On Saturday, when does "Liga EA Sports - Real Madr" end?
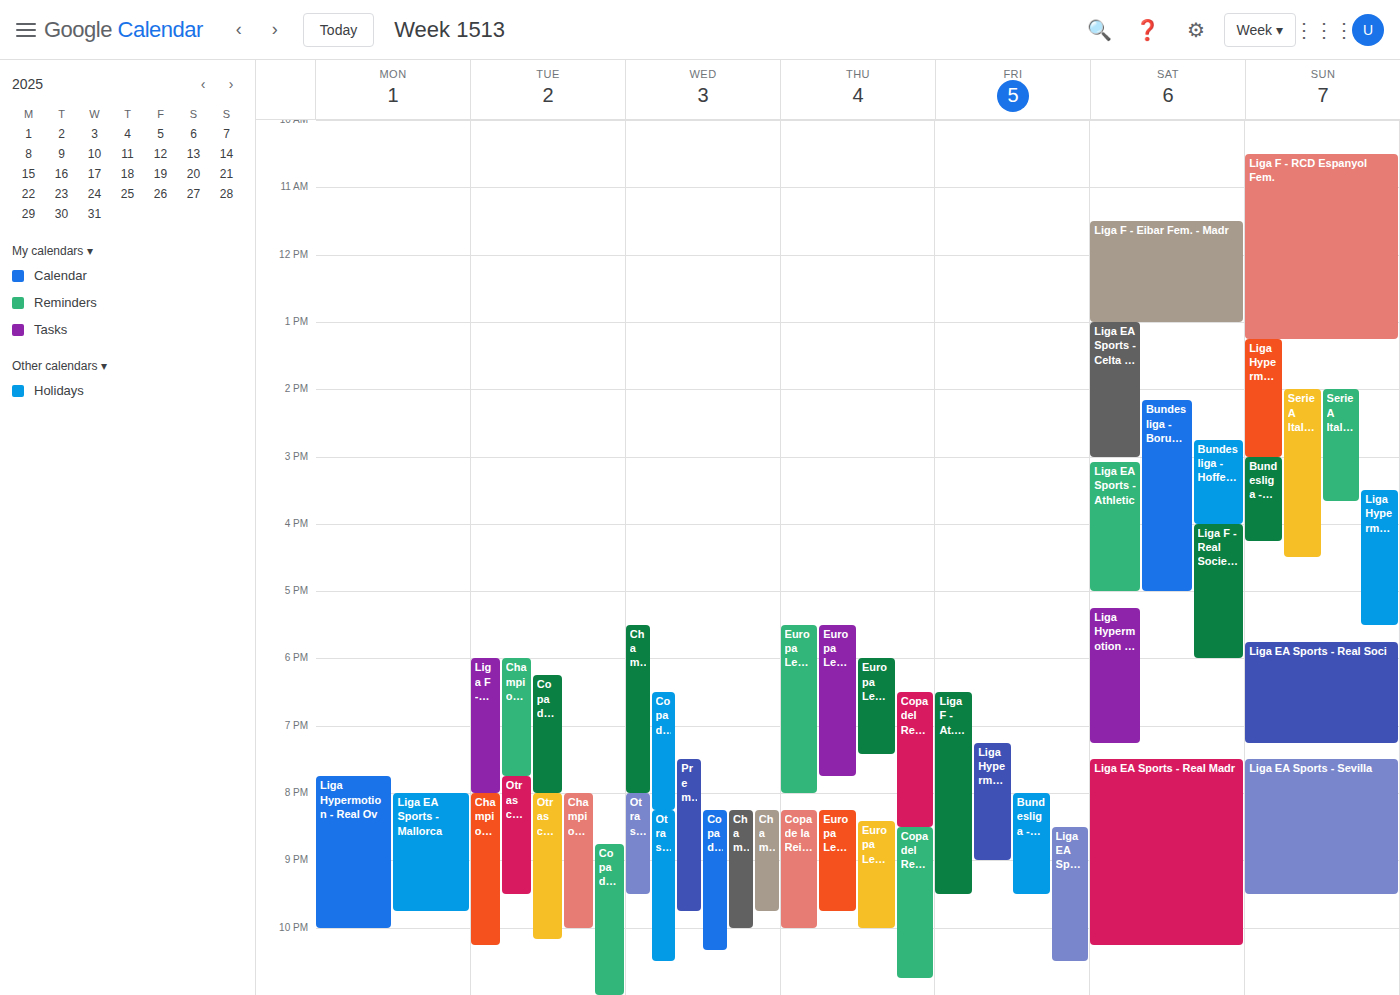
10:15 PM